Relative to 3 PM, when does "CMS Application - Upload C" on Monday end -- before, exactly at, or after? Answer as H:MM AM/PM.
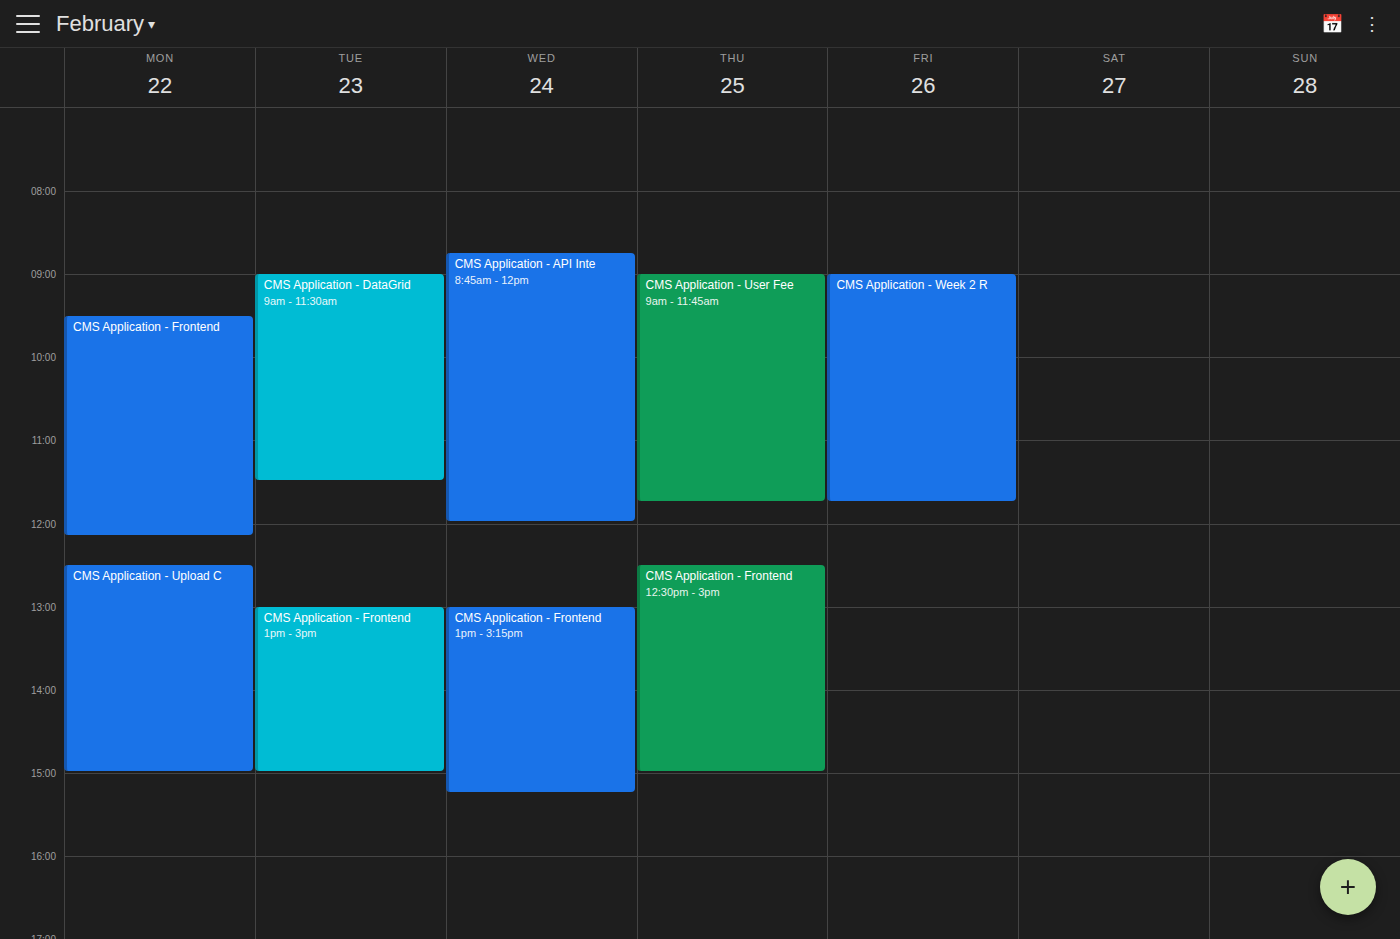
3:00 PM -- exactly at 3 PM, on the 3 PM line.